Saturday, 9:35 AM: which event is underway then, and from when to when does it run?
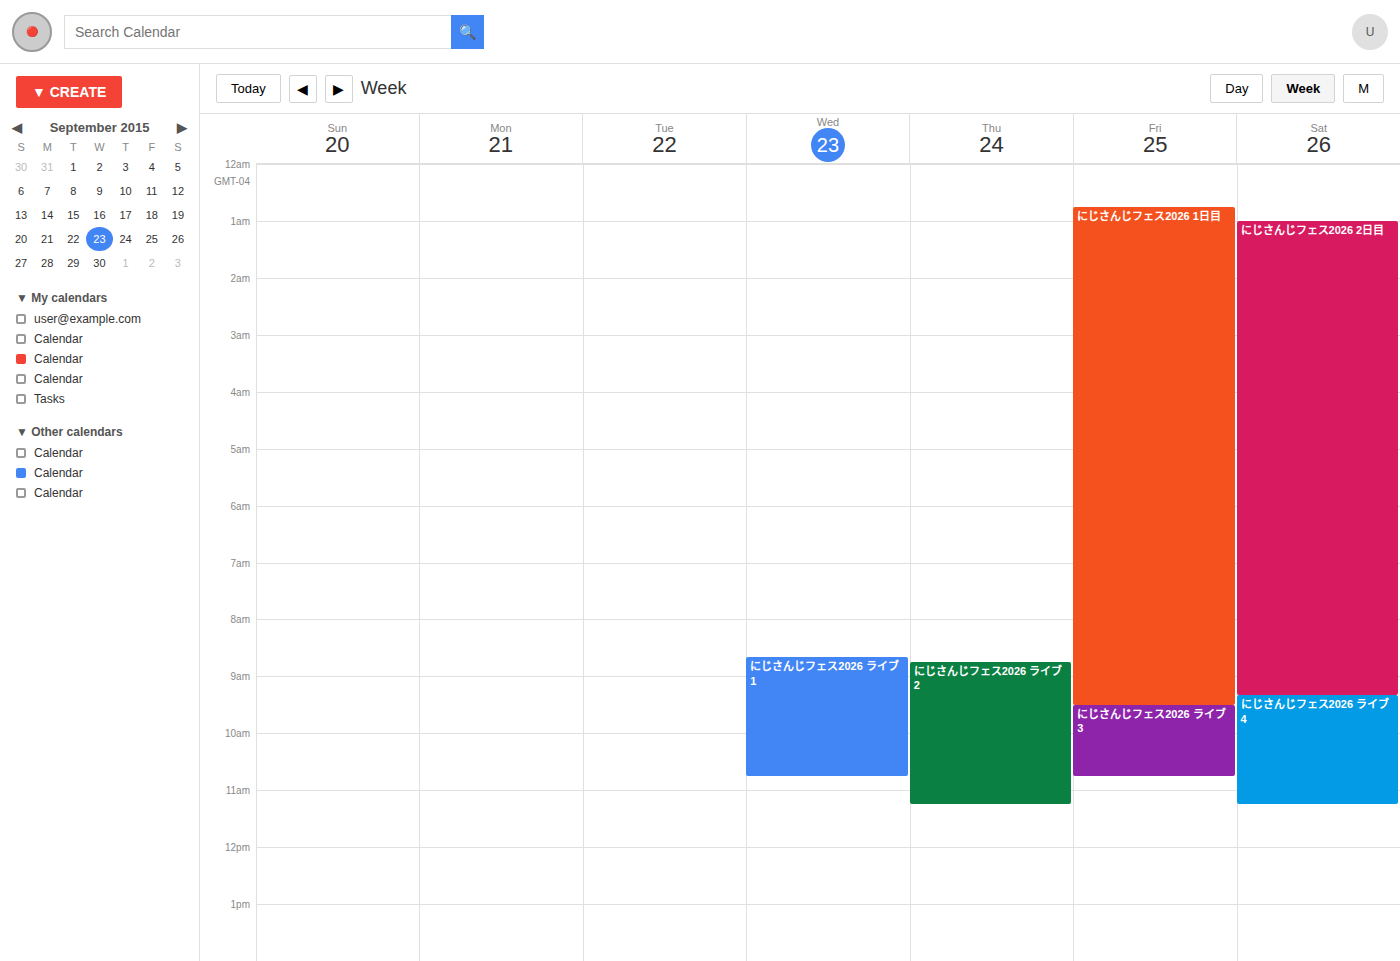
"にじさんじフェス2026 ライブ4", 9:20 AM to 11:15 AM